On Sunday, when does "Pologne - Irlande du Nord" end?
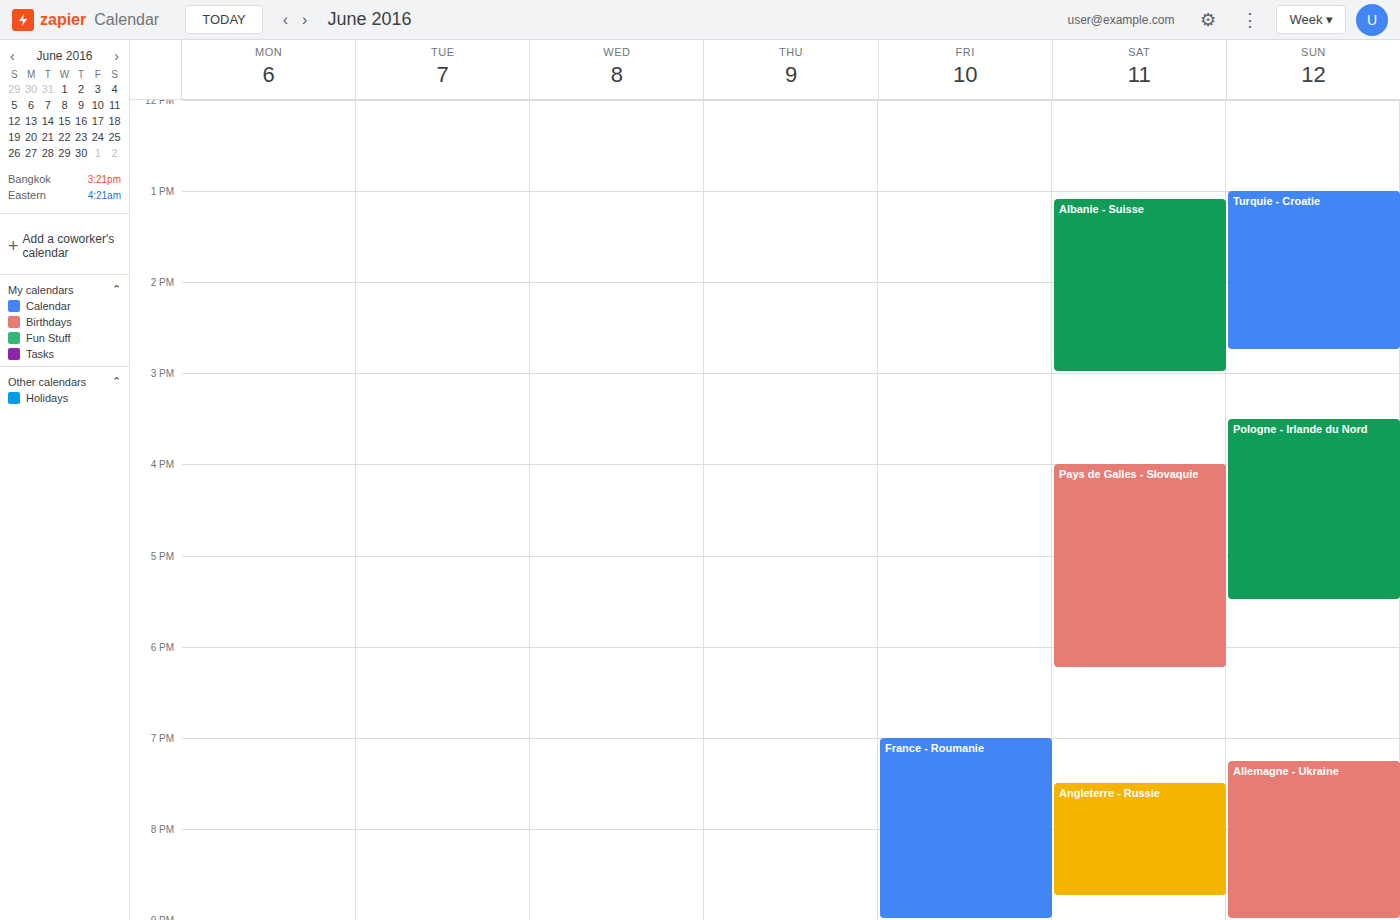
5:30 PM